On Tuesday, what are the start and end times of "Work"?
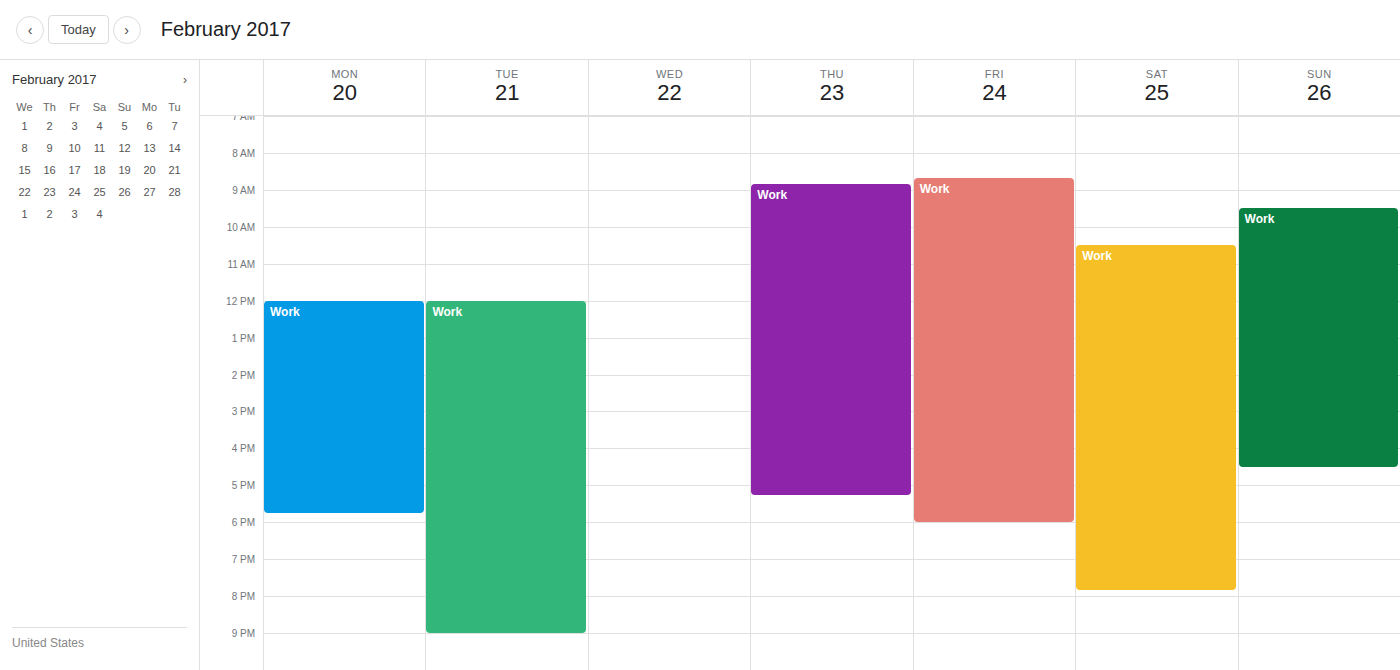
12:00 PM to 9:00 PM